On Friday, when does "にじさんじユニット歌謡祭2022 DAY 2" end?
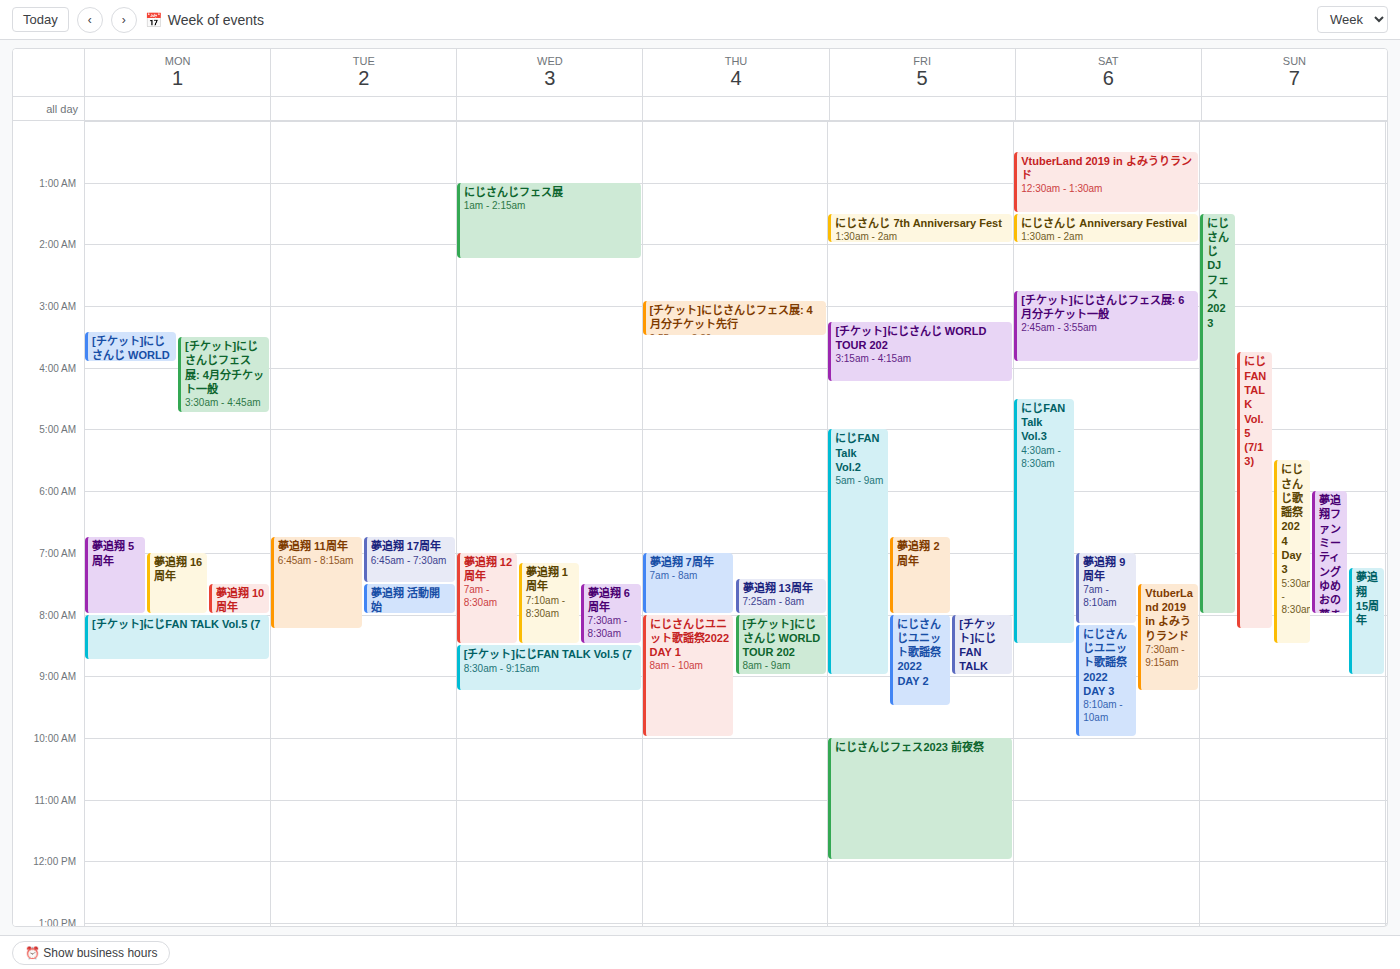
9:30 AM